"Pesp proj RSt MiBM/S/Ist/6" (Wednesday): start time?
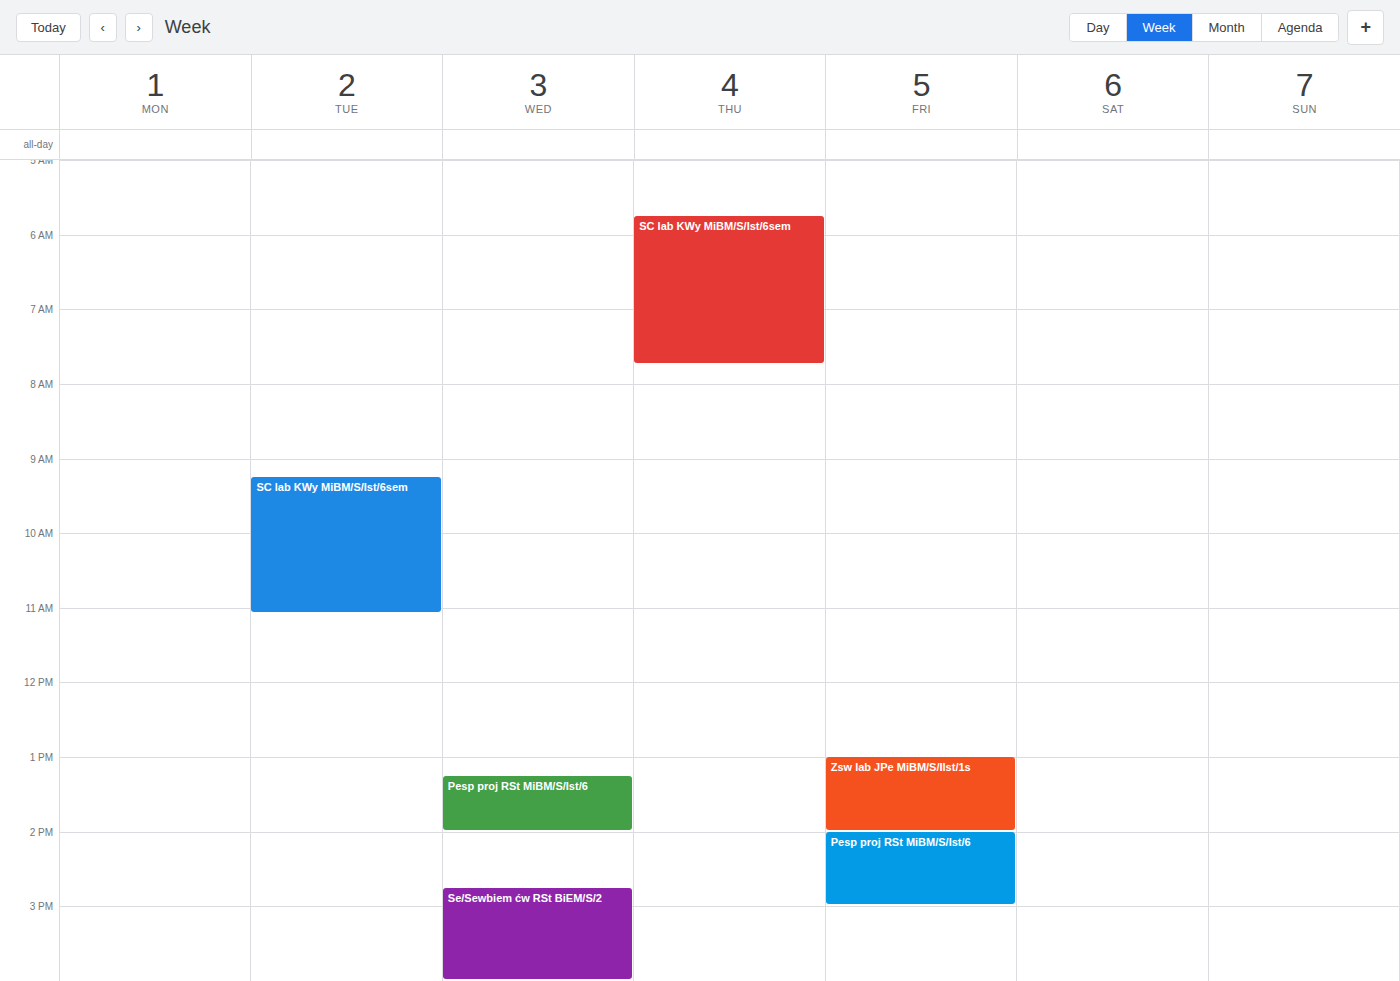
1:15 PM